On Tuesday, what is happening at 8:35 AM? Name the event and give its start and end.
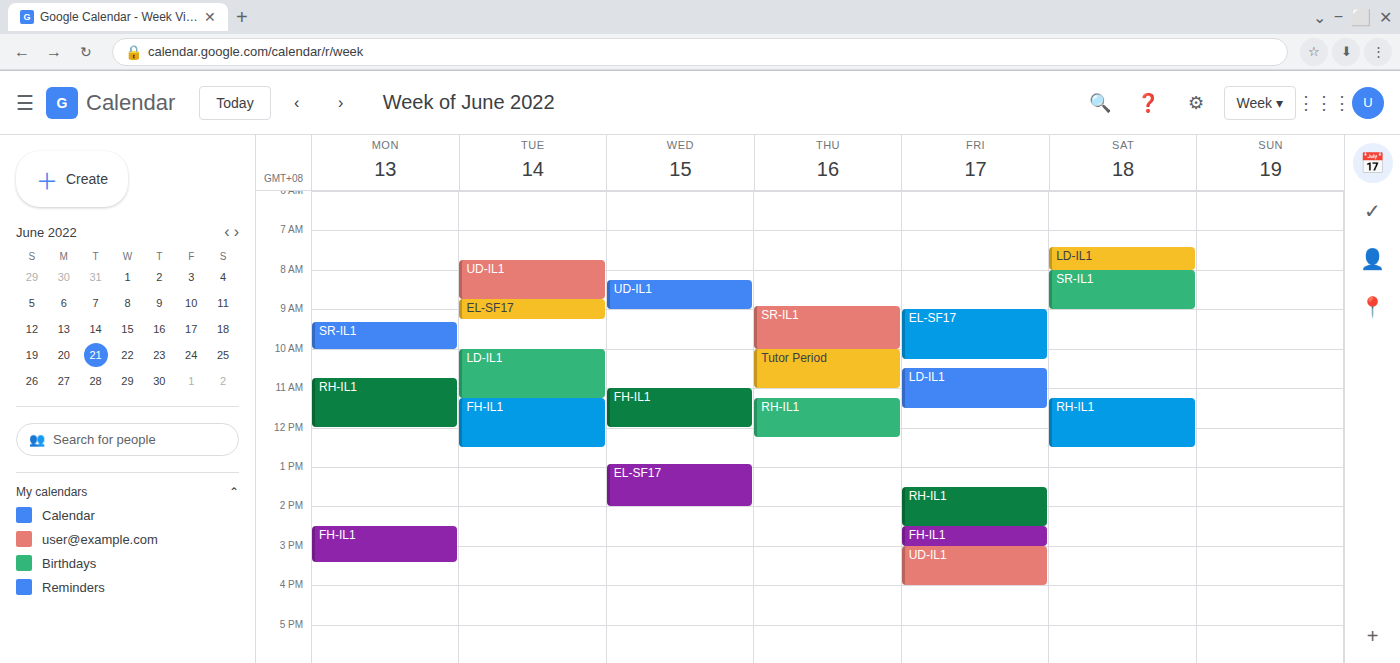
"UD-IL1", 7:45 AM to 8:45 AM